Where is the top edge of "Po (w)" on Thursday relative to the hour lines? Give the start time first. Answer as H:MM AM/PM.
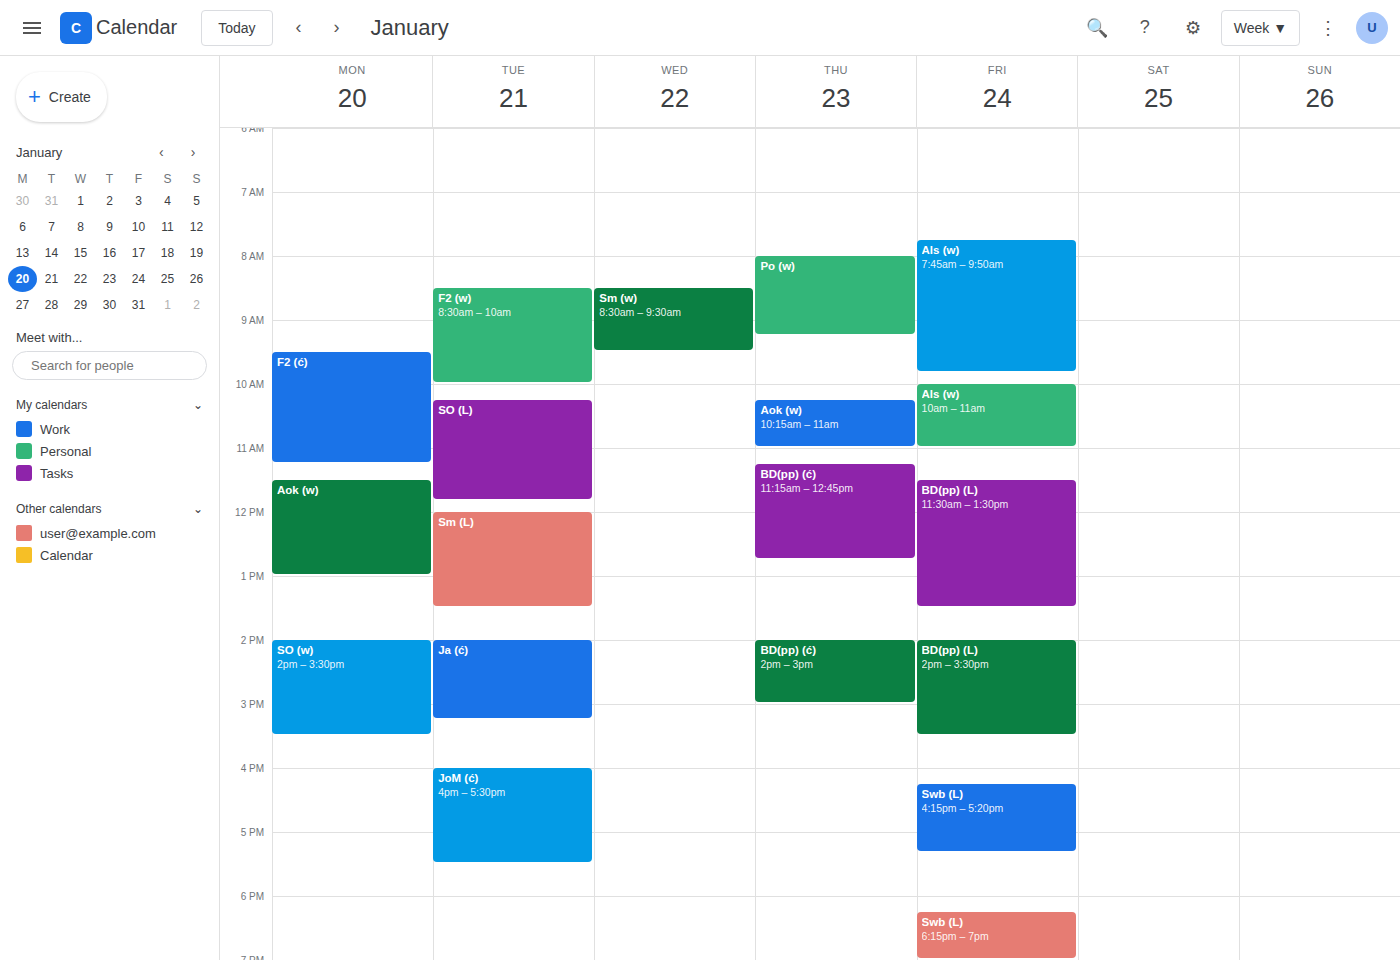
8:00 AM -- exactly on the 8 AM line.